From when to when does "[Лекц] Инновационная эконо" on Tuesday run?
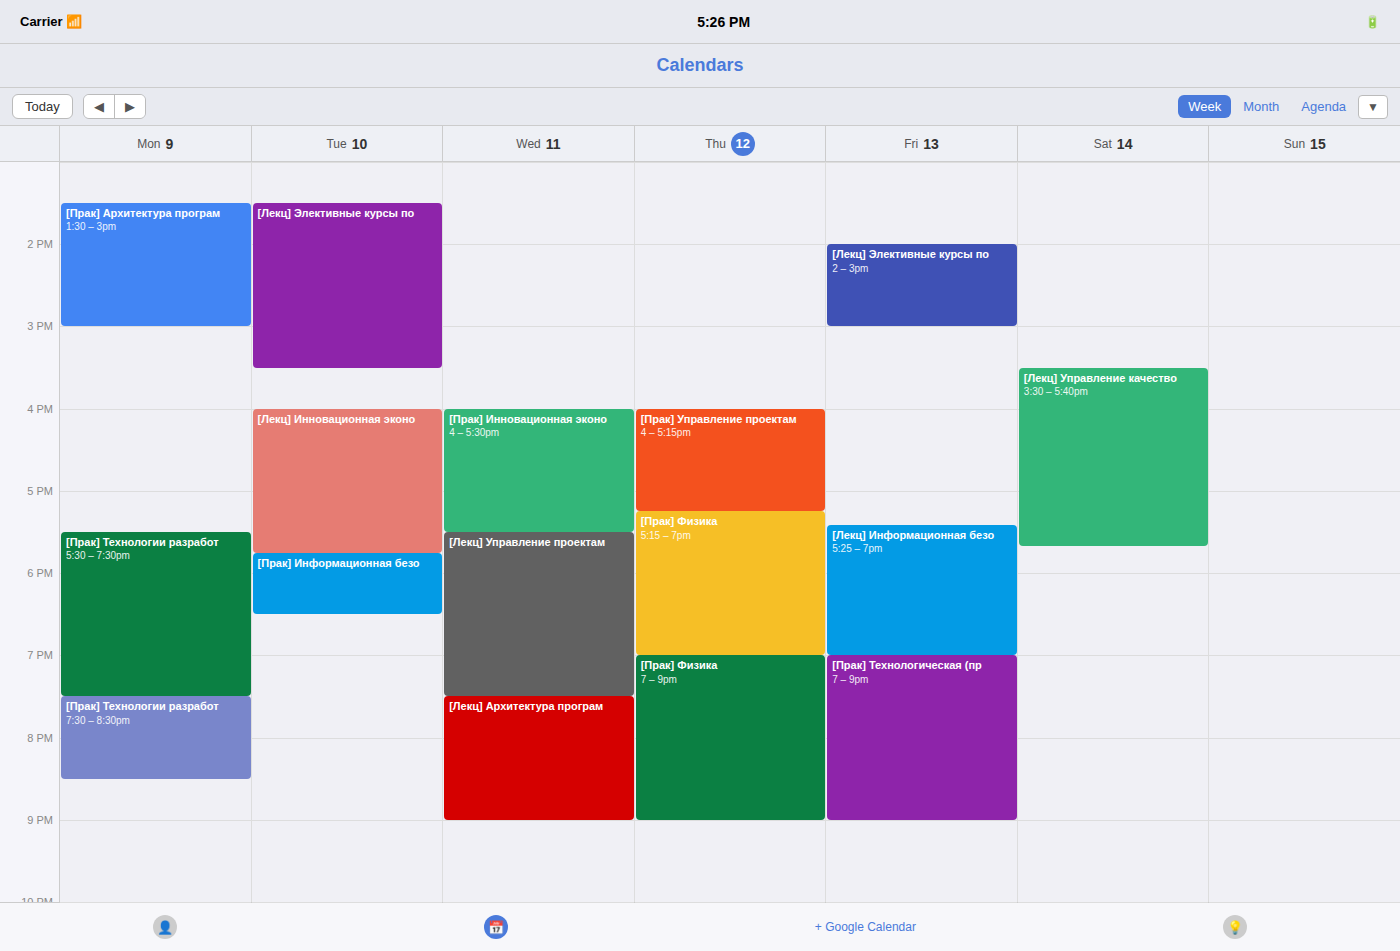
4:00 PM to 5:45 PM